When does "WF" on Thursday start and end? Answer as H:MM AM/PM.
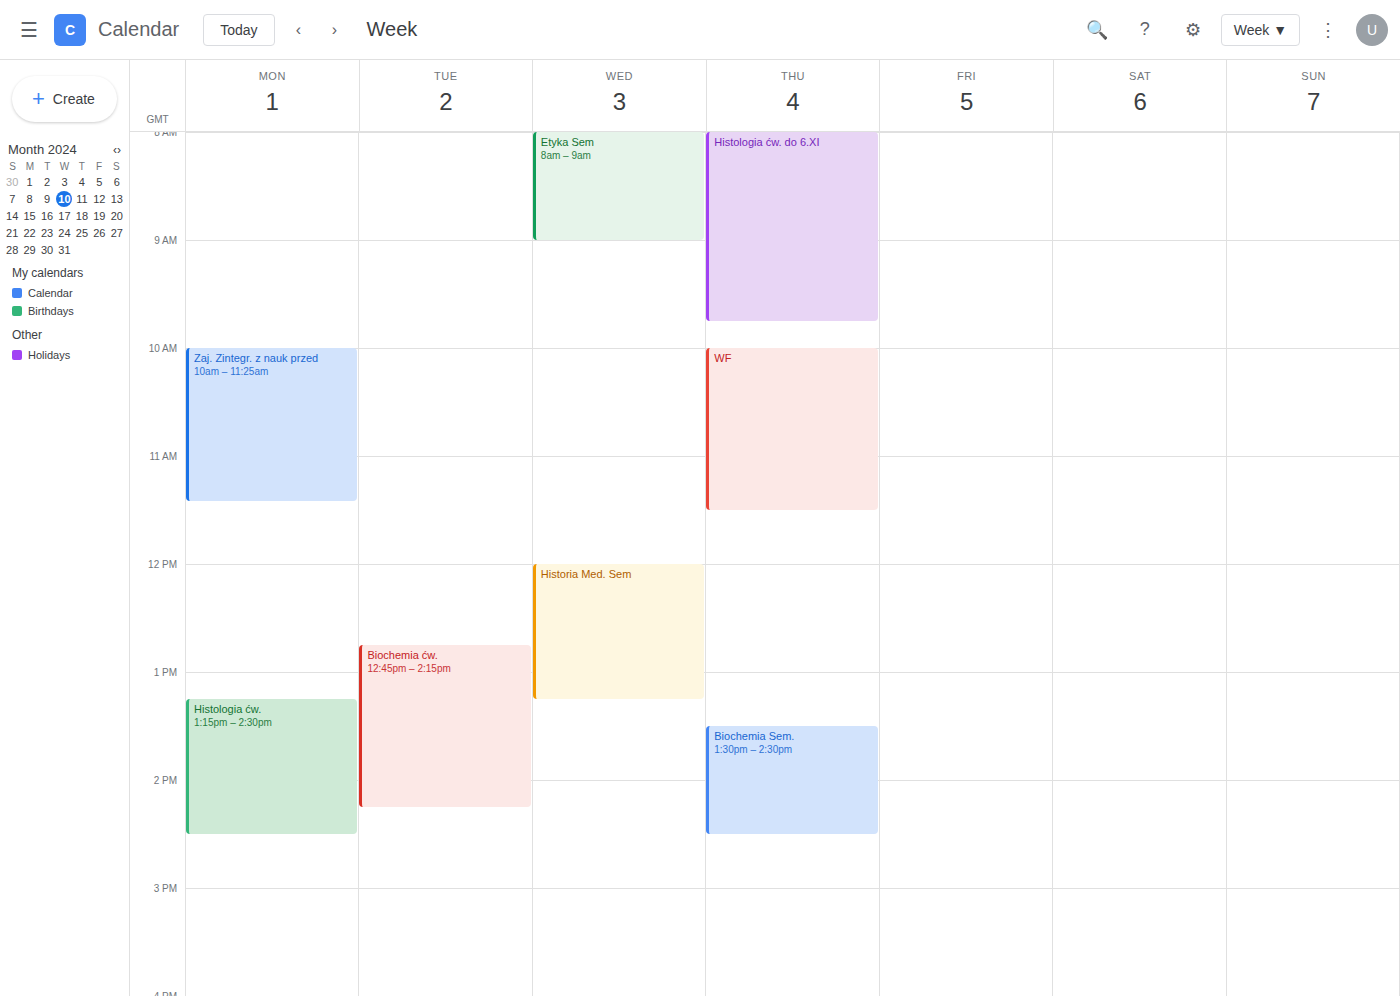
10:00 AM to 11:30 AM